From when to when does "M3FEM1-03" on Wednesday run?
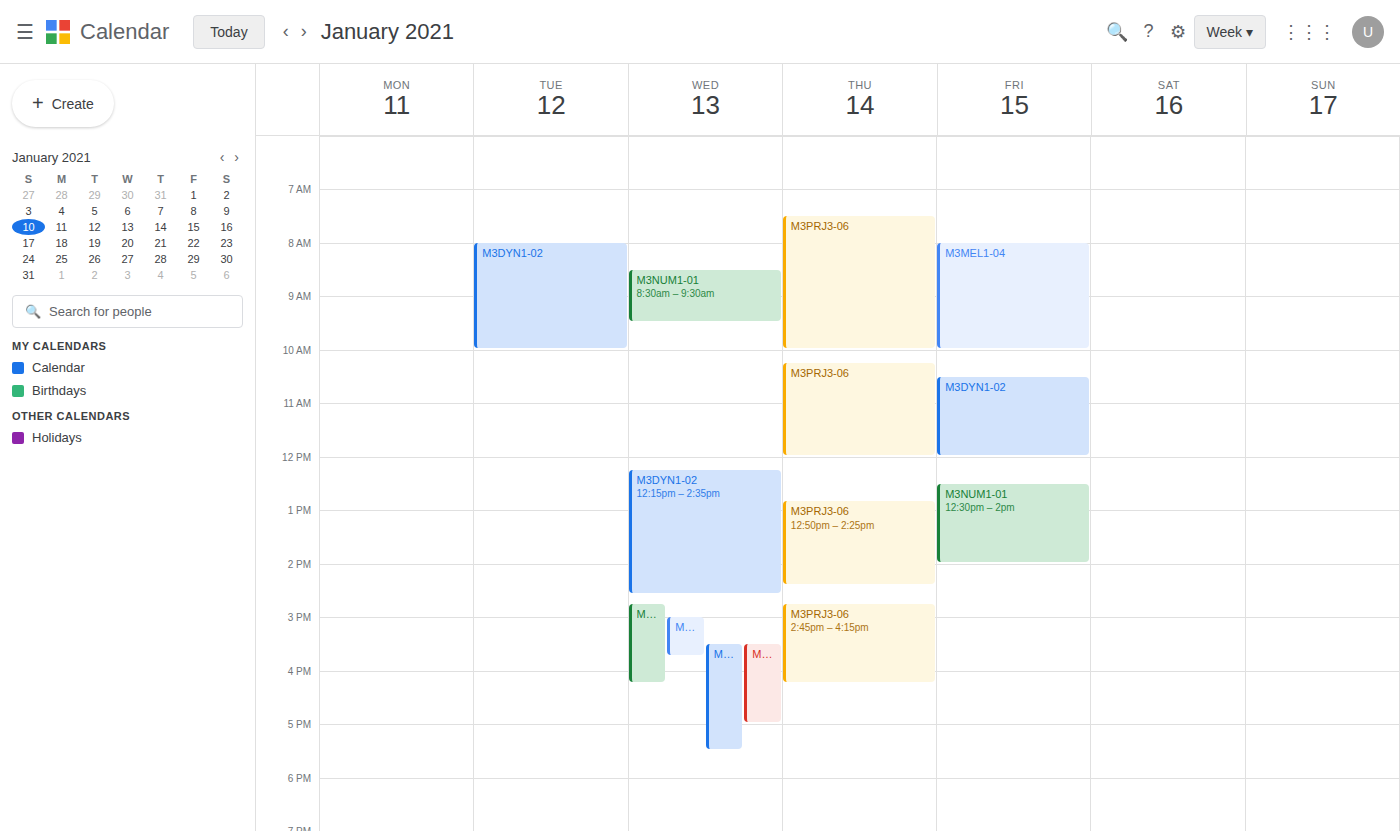
3:30 PM to 5:00 PM